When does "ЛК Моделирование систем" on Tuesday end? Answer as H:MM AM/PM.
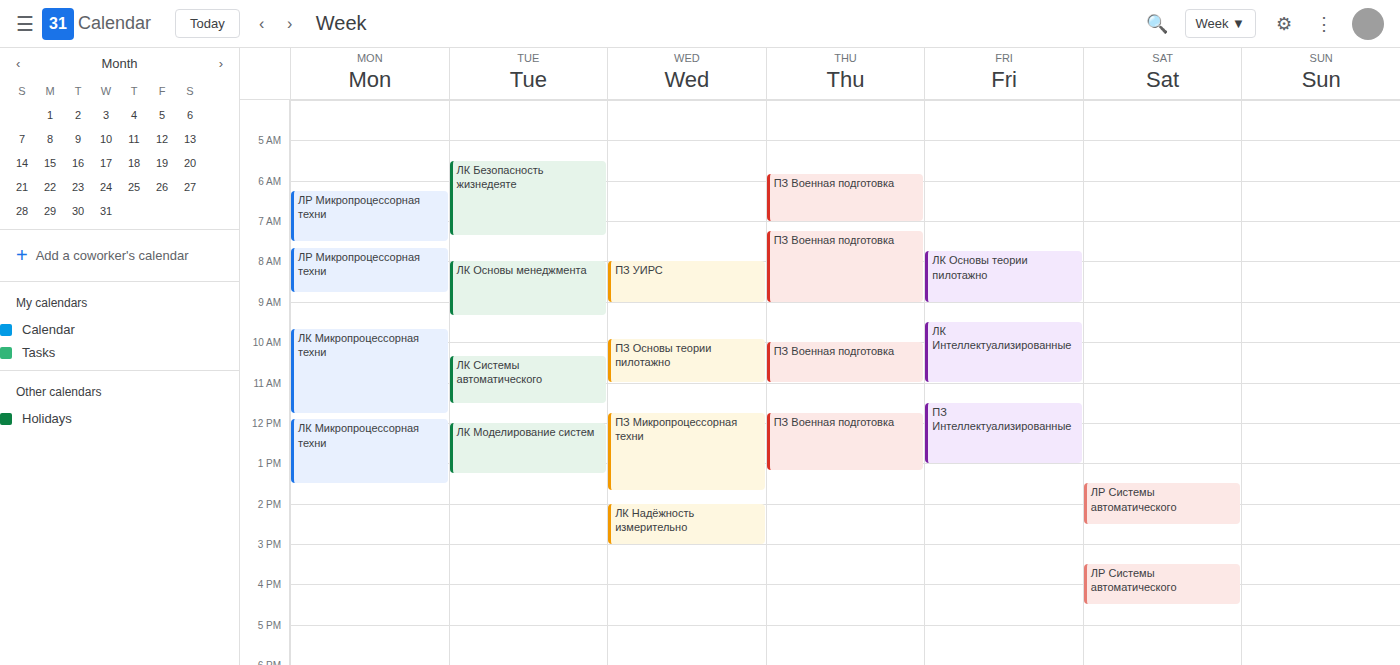
1:15 PM